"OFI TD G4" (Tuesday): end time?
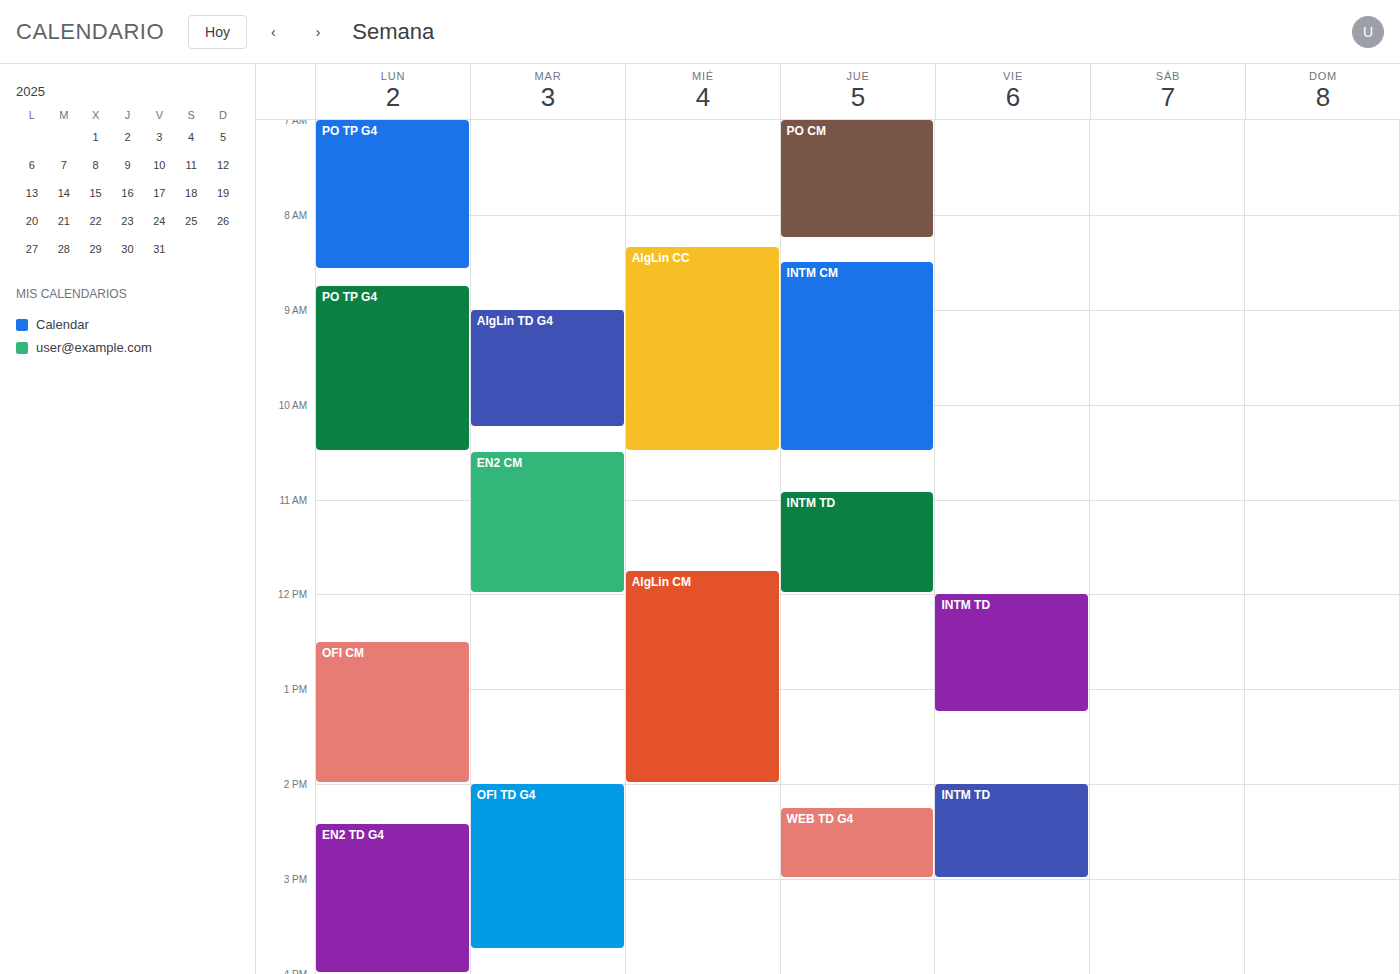
3:45 PM